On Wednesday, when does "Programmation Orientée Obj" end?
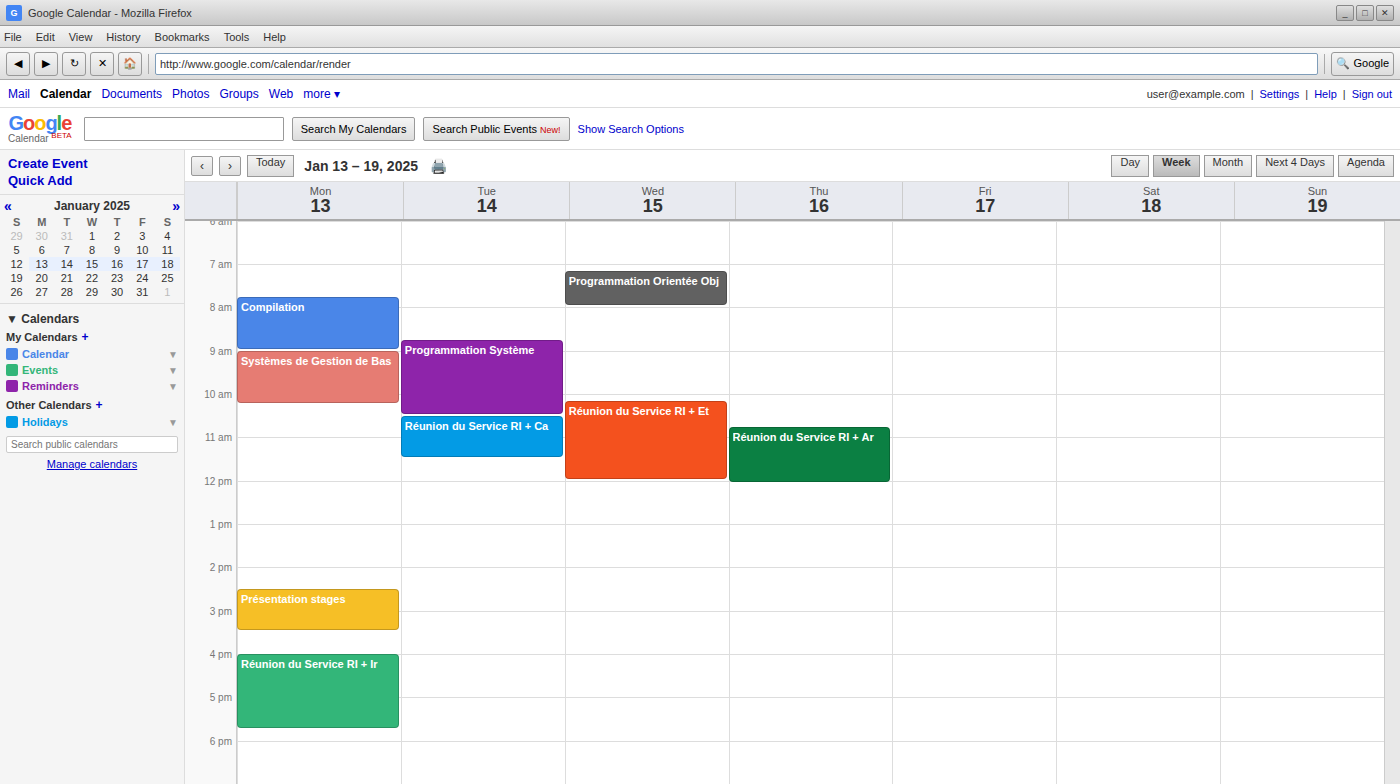
8:00 AM